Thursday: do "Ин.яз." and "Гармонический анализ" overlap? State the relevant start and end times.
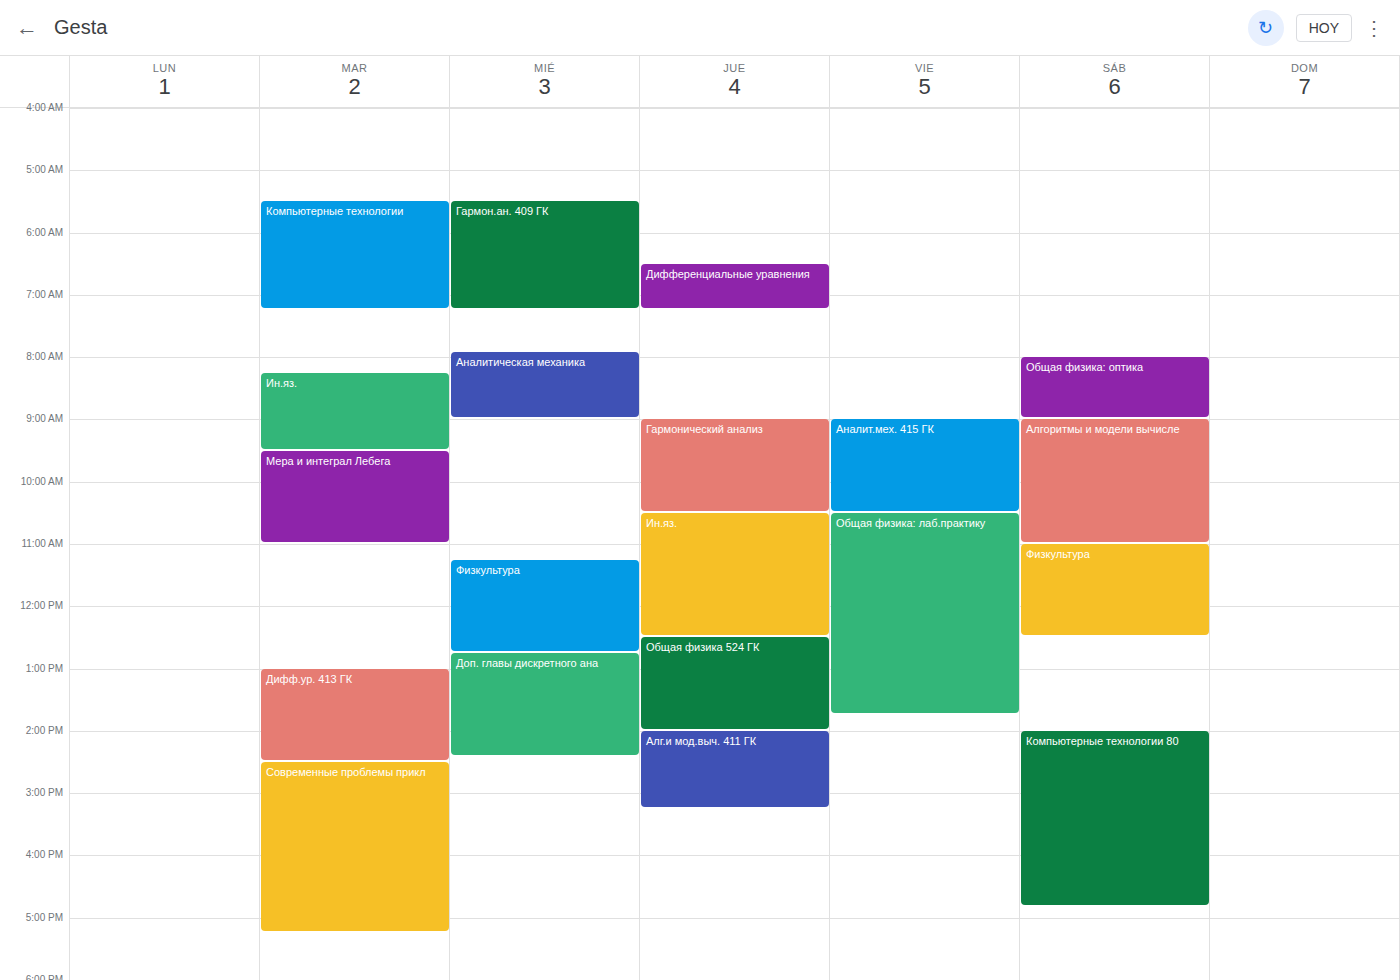
"Гармонический анализ" ends at 10:30, exactly when "Ин.яз." starts -- they touch but do not overlap.